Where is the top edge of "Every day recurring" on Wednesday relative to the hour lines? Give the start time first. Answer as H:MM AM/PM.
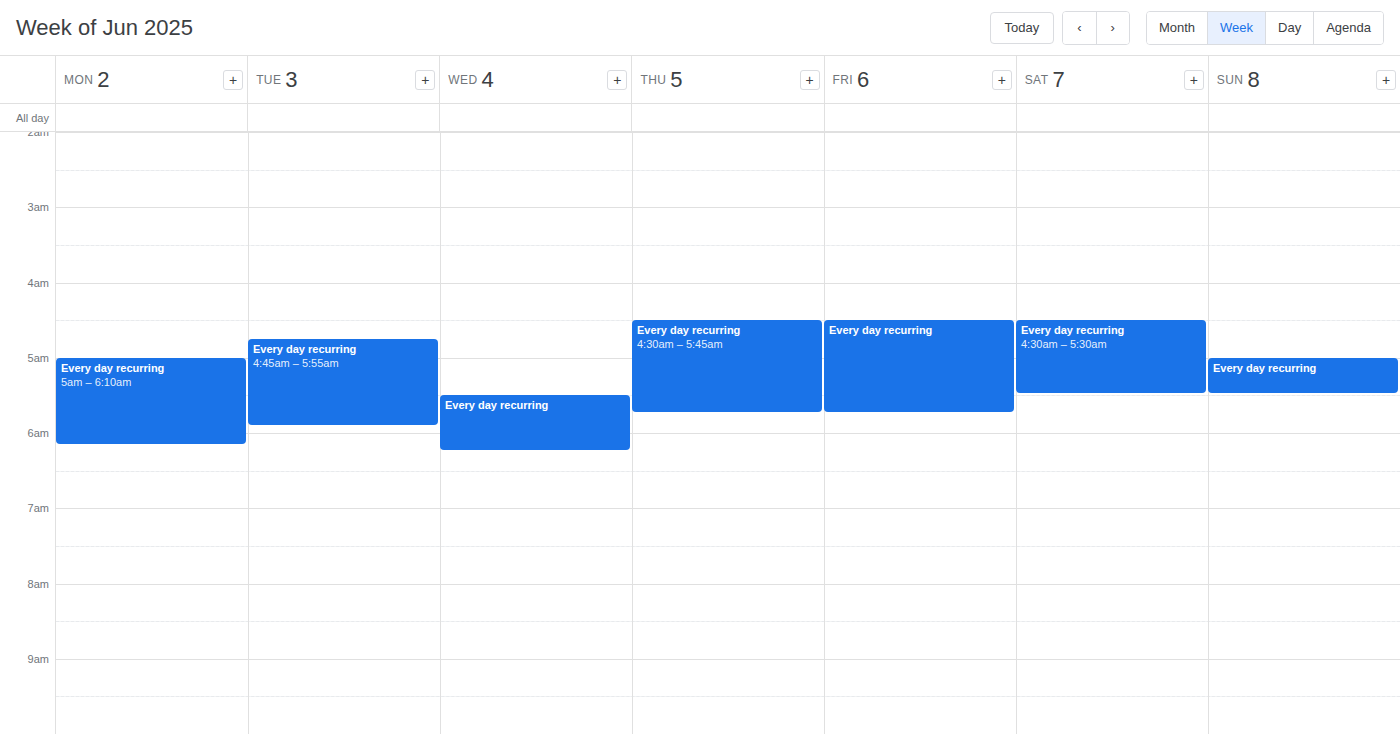
5:30 AM -- halfway between the 5 AM and 6 AM lines.